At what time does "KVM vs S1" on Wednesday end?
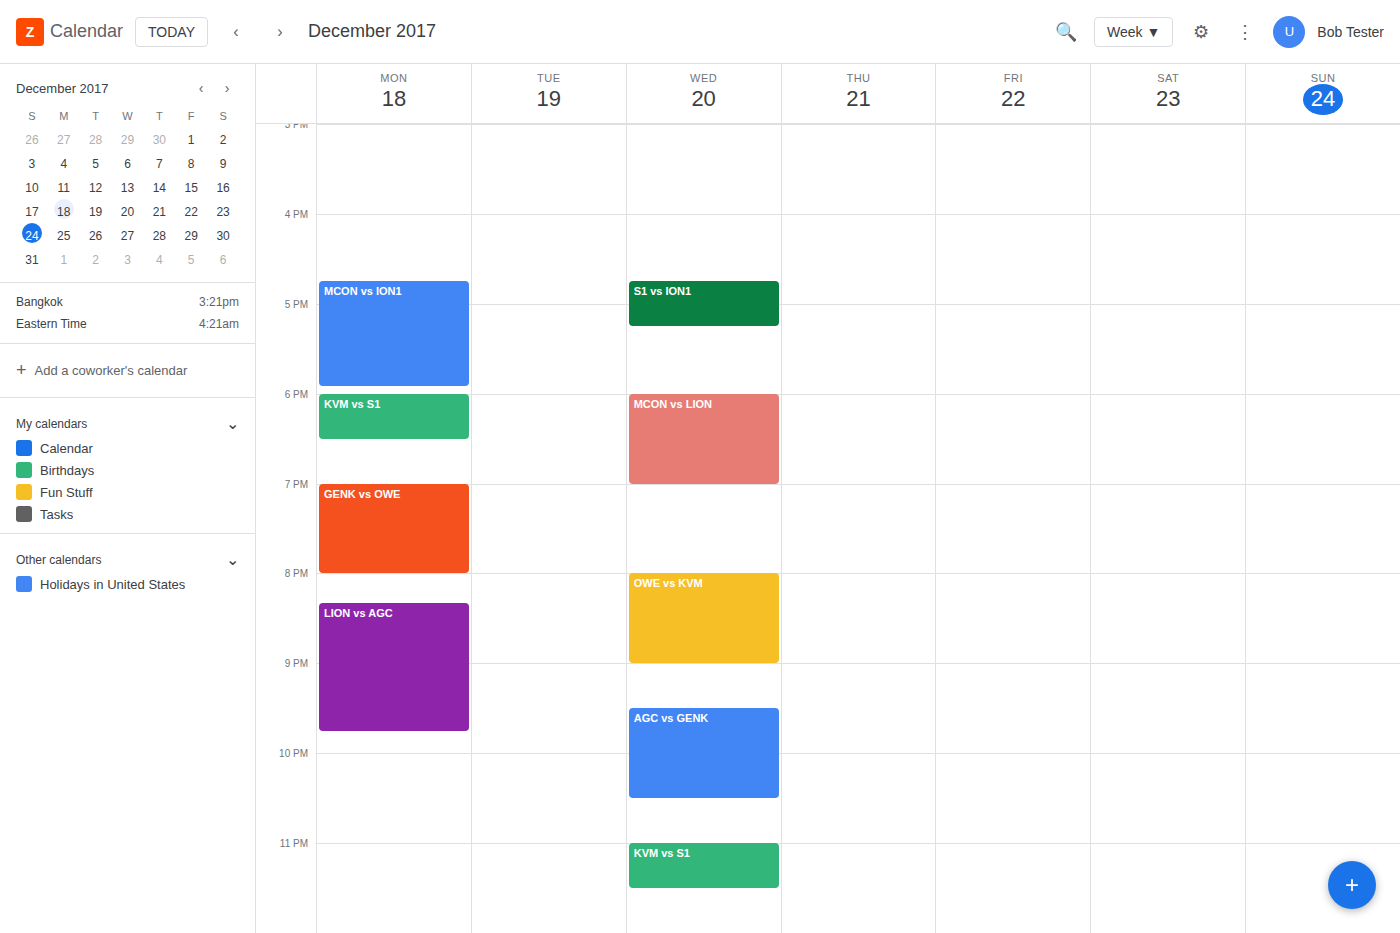
11:30 PM